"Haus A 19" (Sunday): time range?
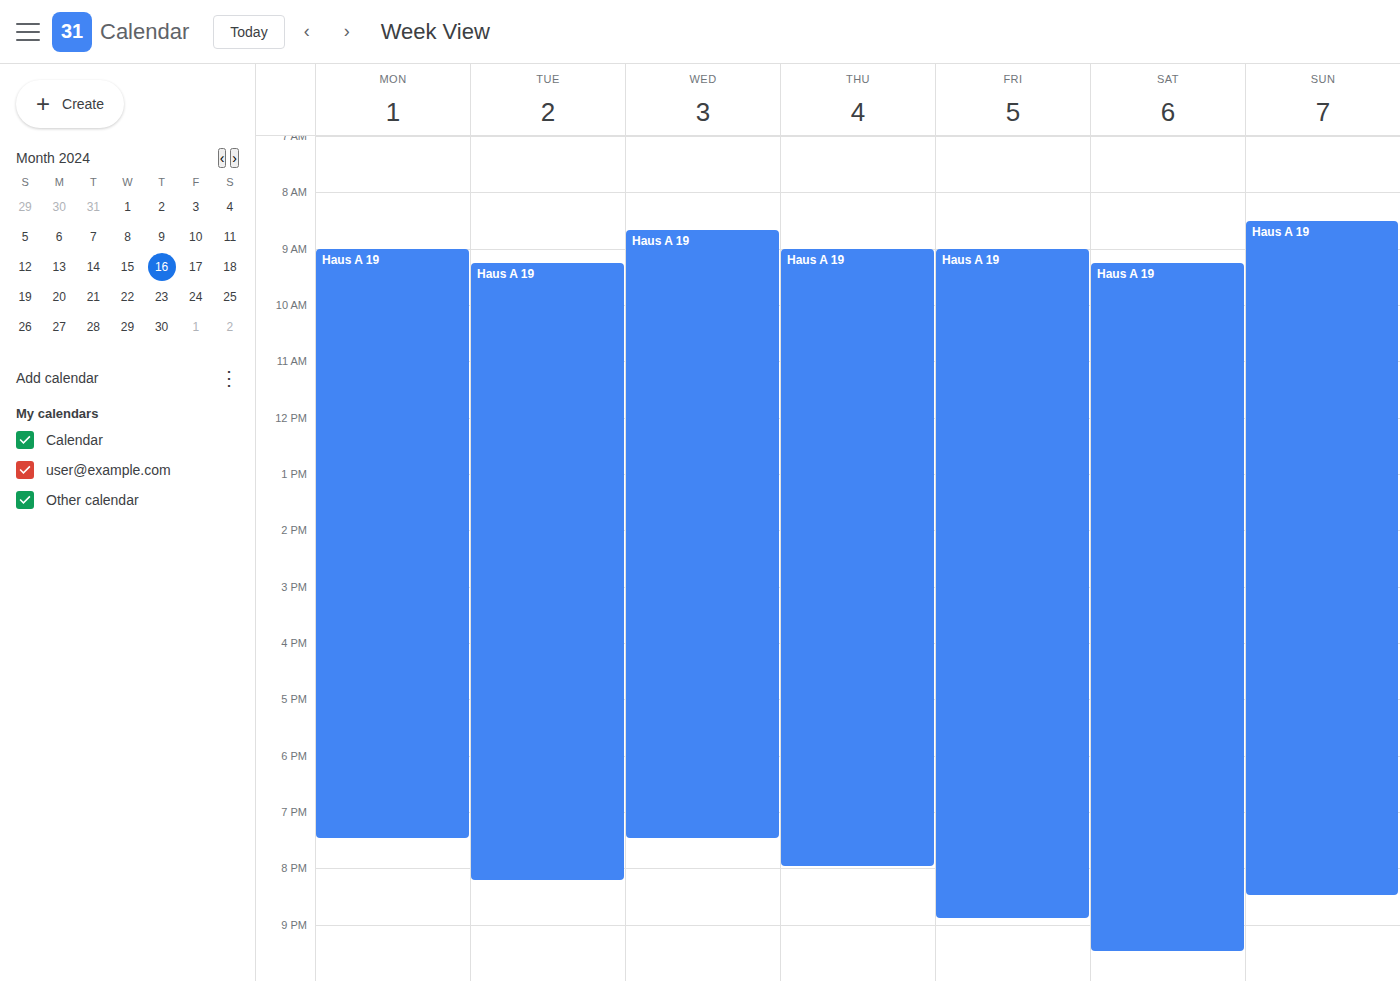
8:30 AM to 8:30 PM